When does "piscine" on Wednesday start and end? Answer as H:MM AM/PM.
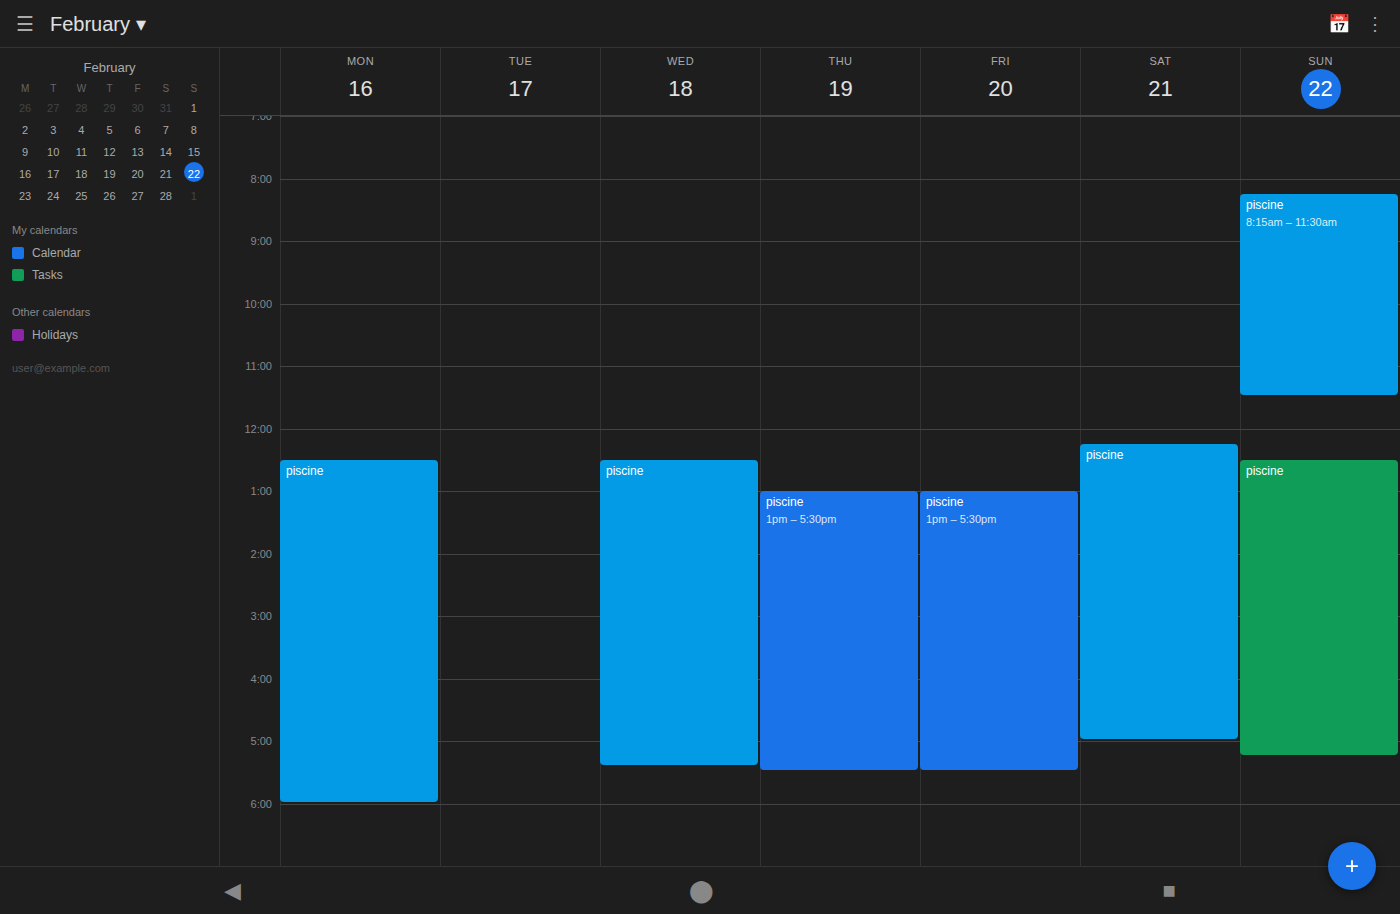
12:30 PM to 5:25 PM